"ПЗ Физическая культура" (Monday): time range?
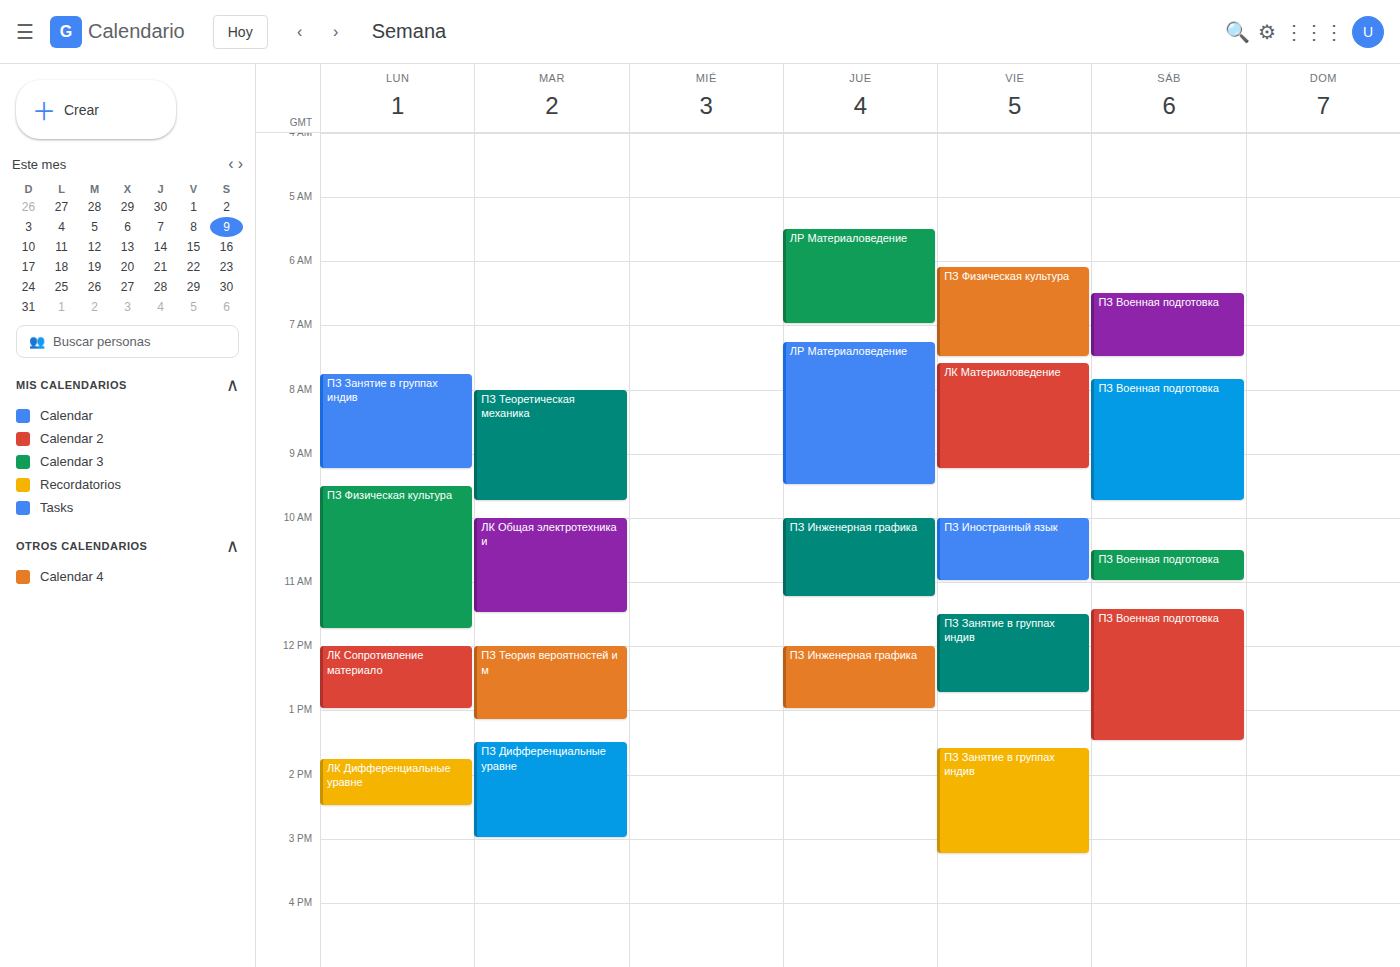
9:30 AM to 11:45 AM